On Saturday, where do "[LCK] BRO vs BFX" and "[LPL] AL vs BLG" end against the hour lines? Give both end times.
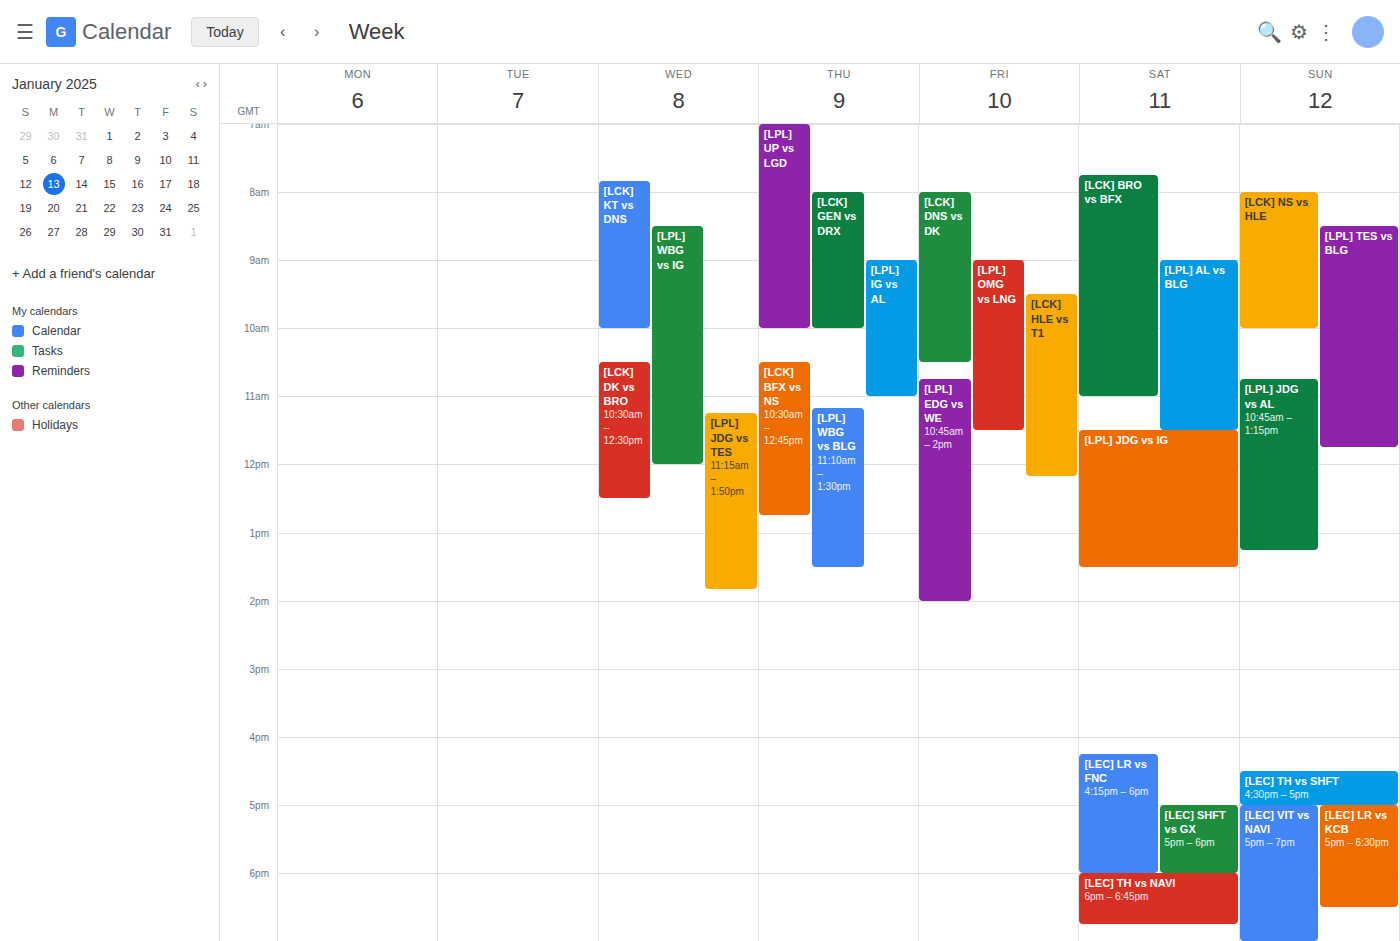
"[LCK] BRO vs BFX": 11:00 AM, exactly on the 11 AM line. "[LPL] AL vs BLG": 11:30 AM, halfway between the 11 AM and 12 PM lines.